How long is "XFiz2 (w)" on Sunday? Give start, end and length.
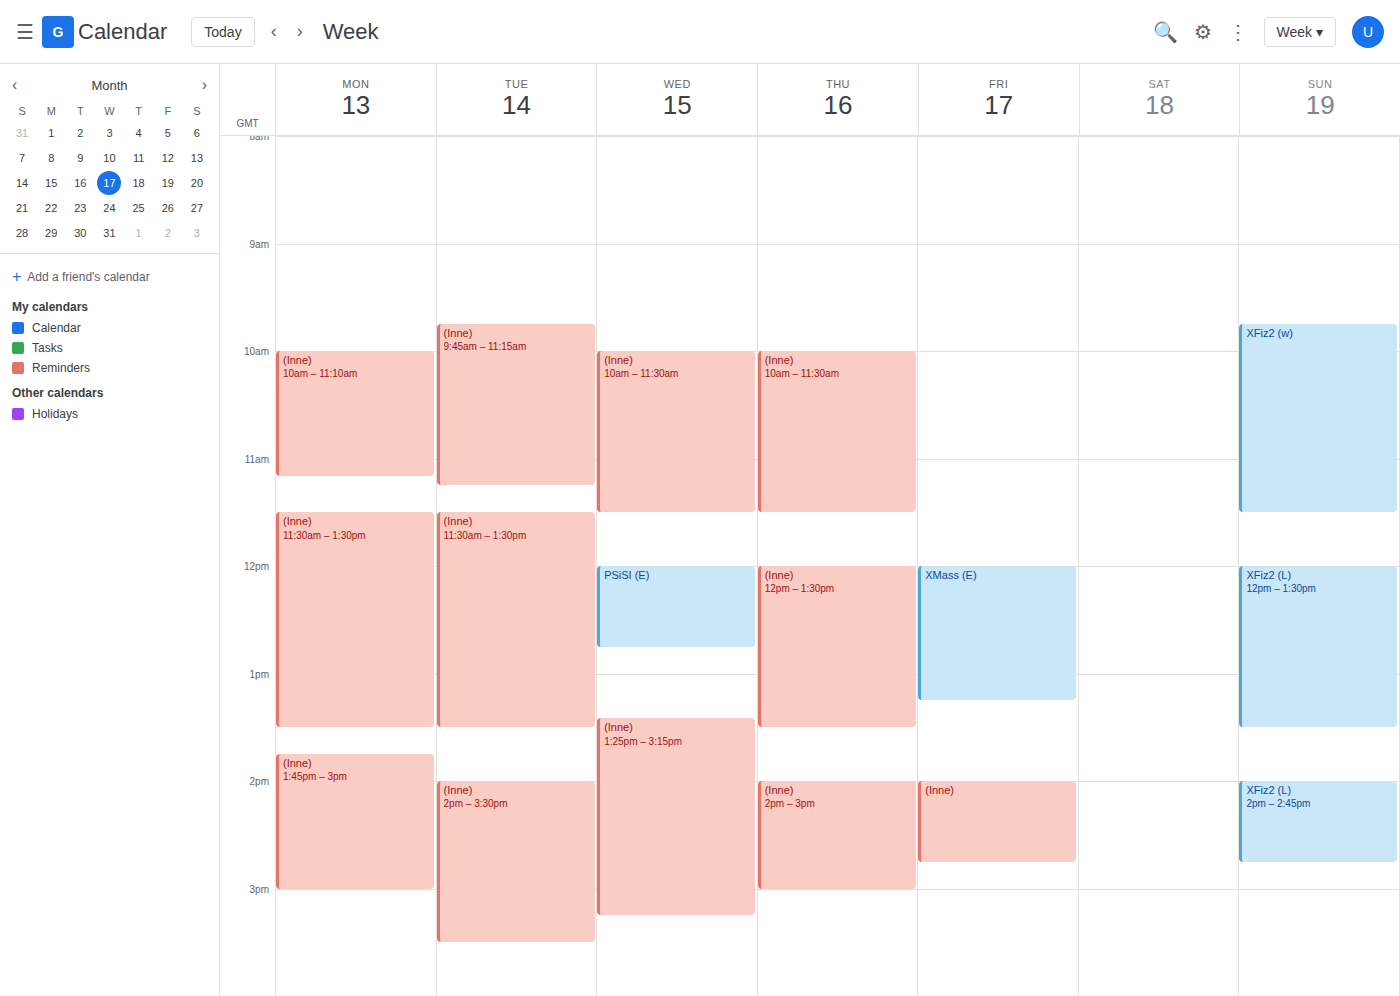
9:45 AM to 11:30 AM, 1 hour 45 minutes